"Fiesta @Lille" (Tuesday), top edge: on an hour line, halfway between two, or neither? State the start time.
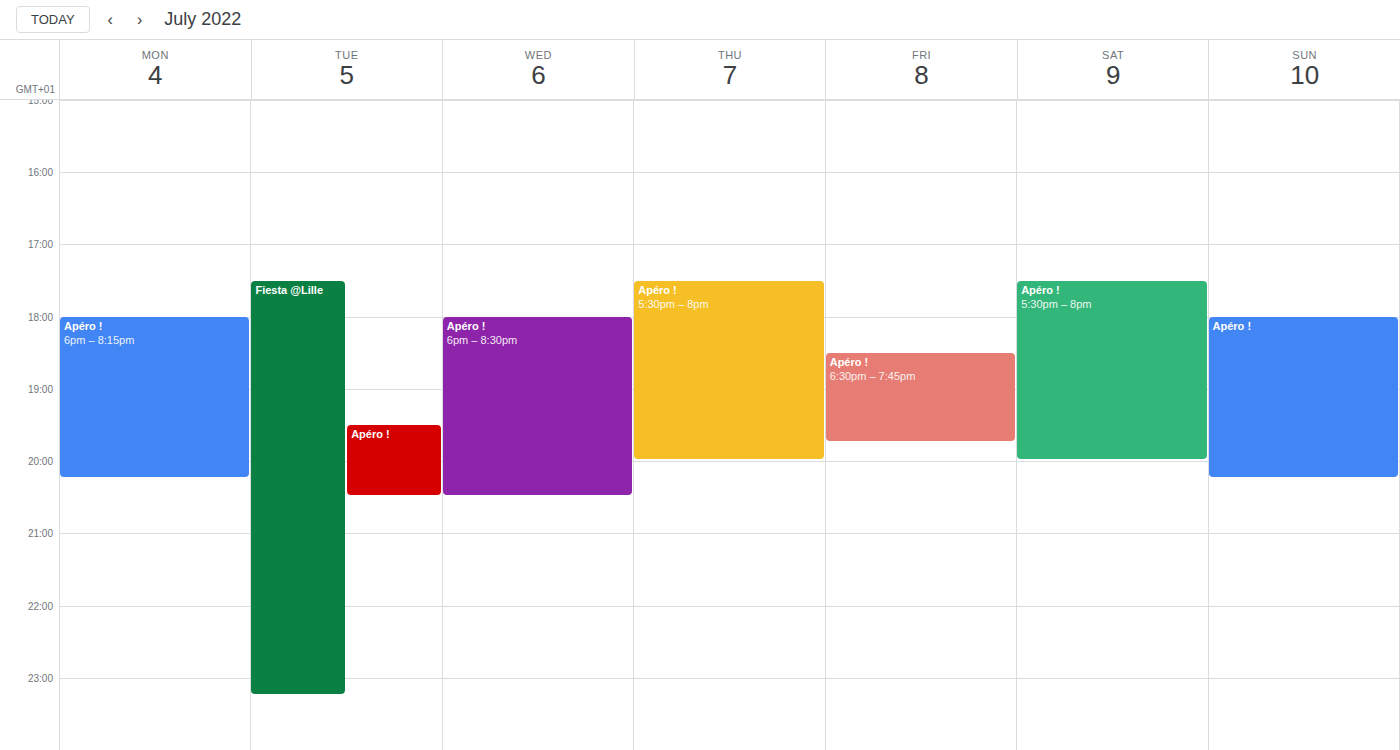
5:30 PM -- halfway between the 5 PM and 6 PM lines.